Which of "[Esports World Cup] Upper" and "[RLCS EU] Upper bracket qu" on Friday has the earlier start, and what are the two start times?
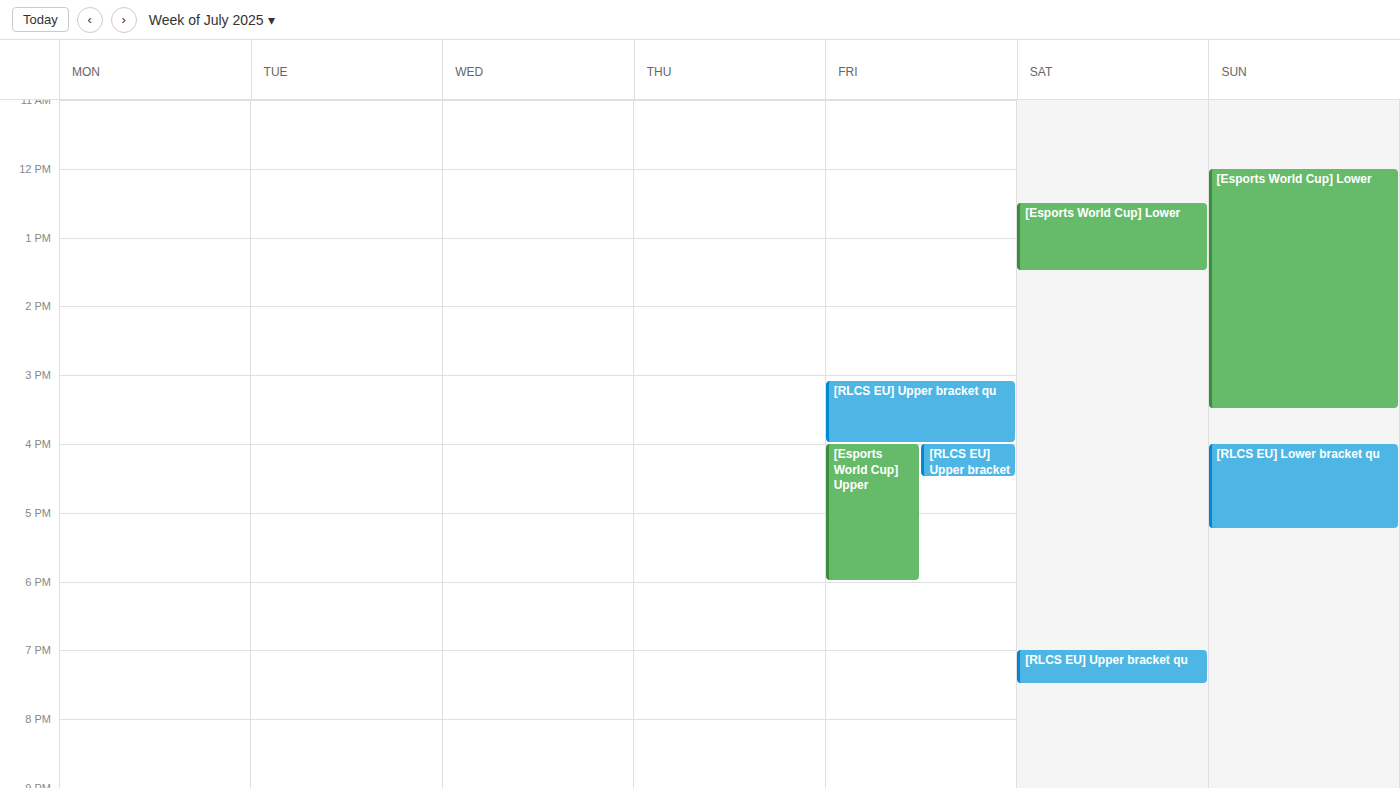
"[RLCS EU] Upper bracket qu" 3:05 PM; "[Esports World Cup] Upper" 4:00 PM.